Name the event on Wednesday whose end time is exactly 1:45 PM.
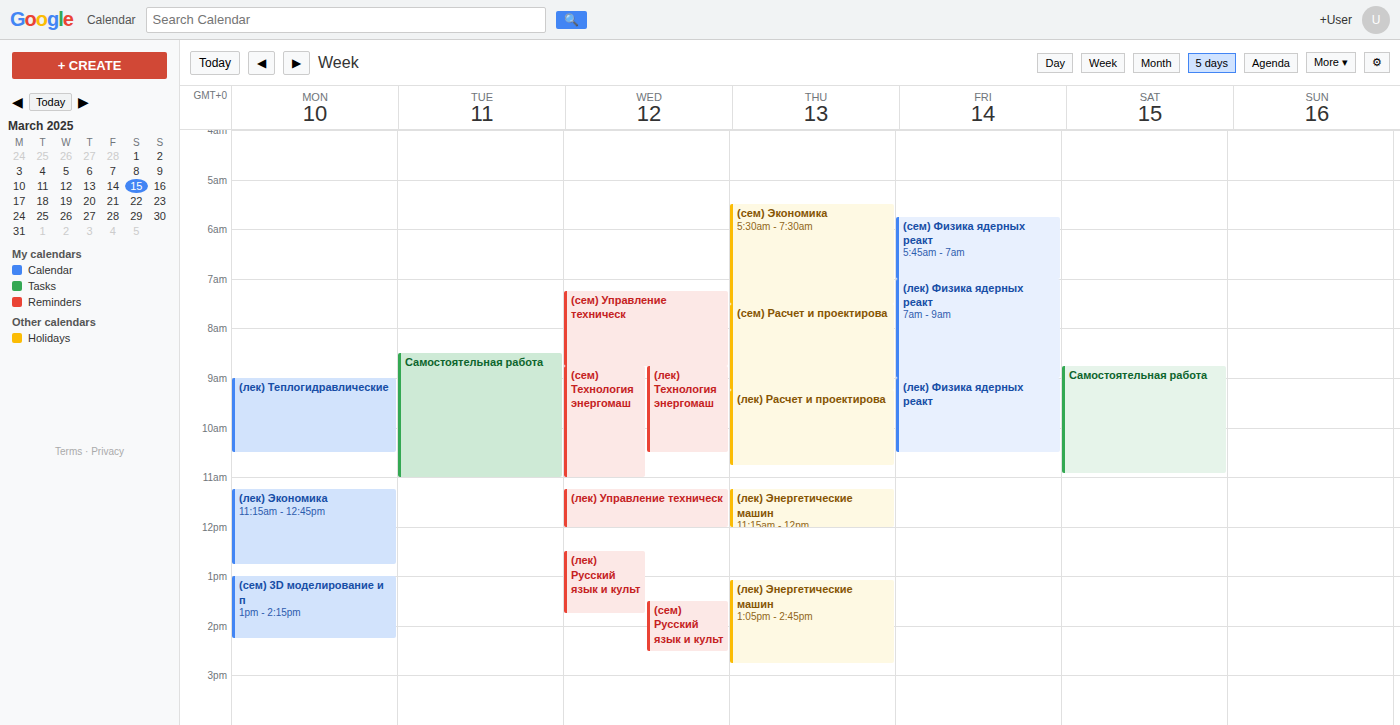
"(лек) Русский язык и культ"